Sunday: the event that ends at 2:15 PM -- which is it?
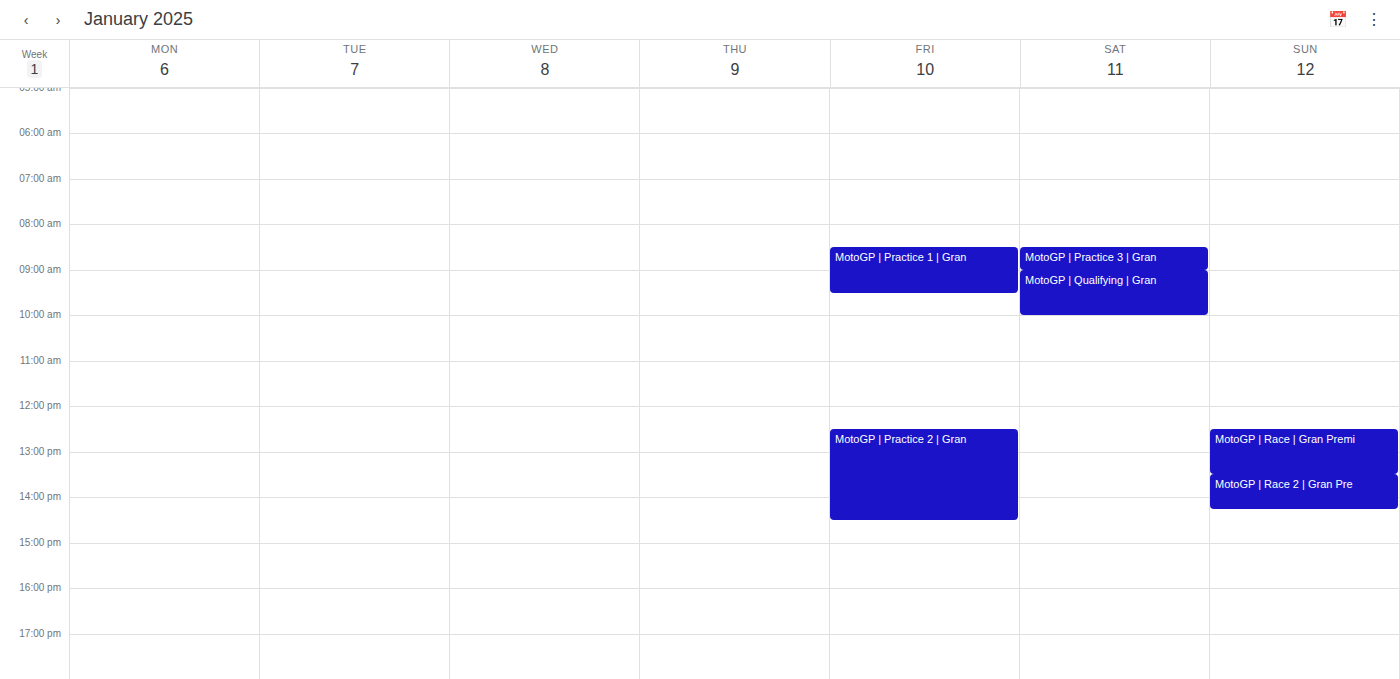
"MotoGP | Race 2 | Gran Pre"